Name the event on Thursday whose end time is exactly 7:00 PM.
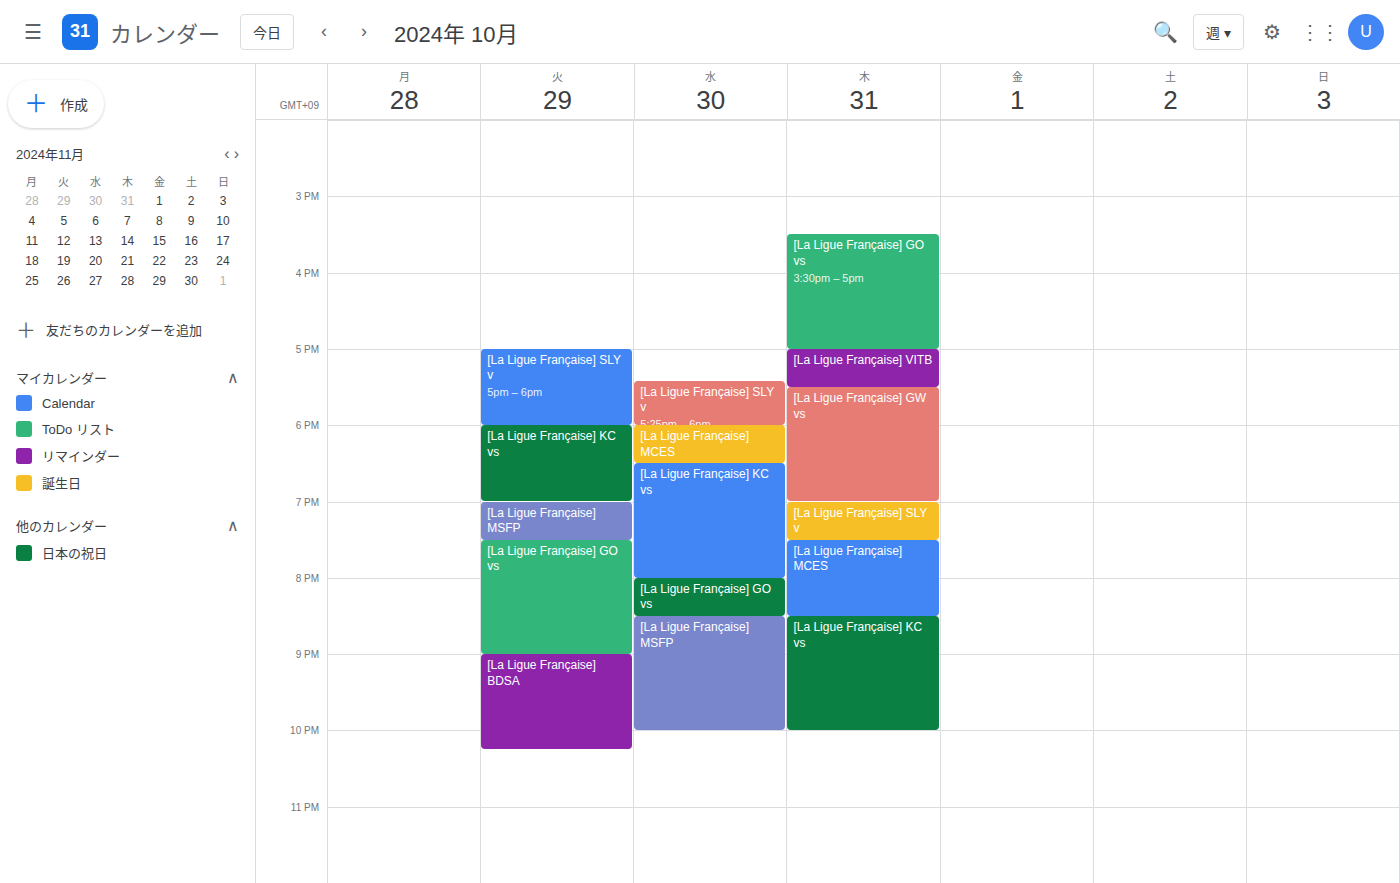
"[La Ligue Française] GW vs"